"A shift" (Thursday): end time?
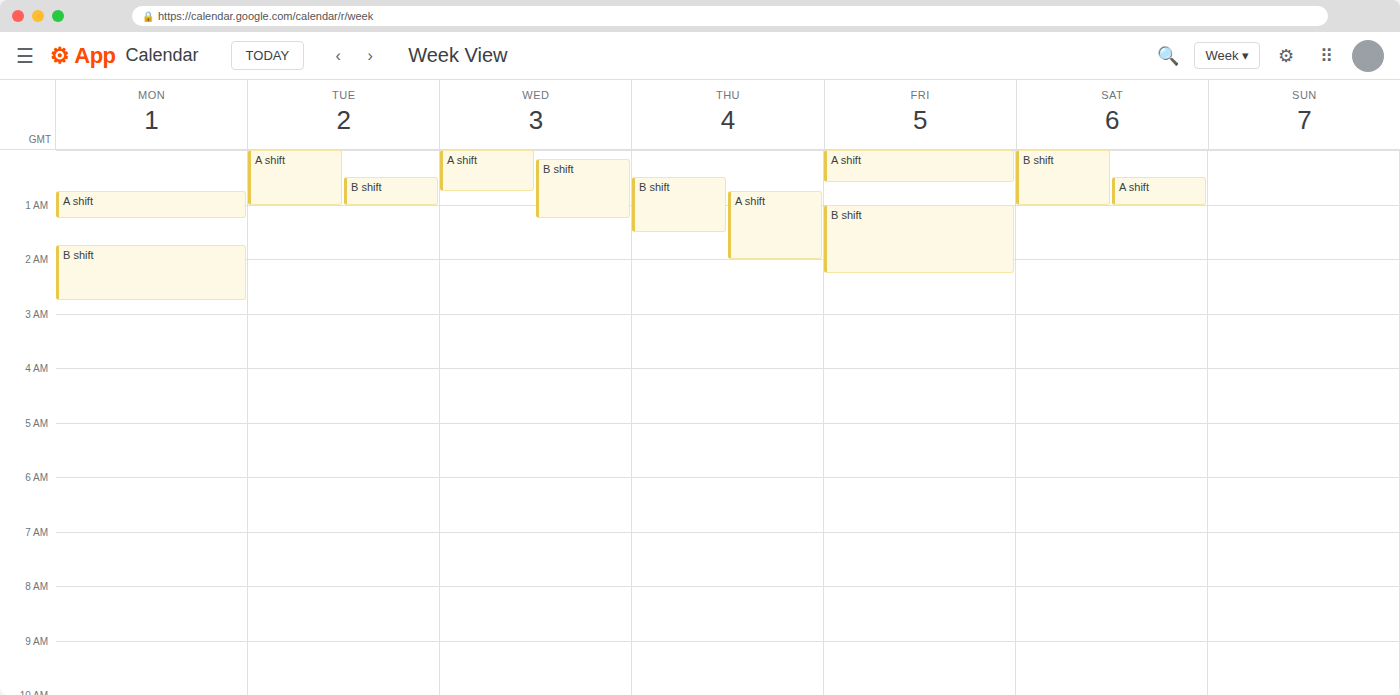
02:00